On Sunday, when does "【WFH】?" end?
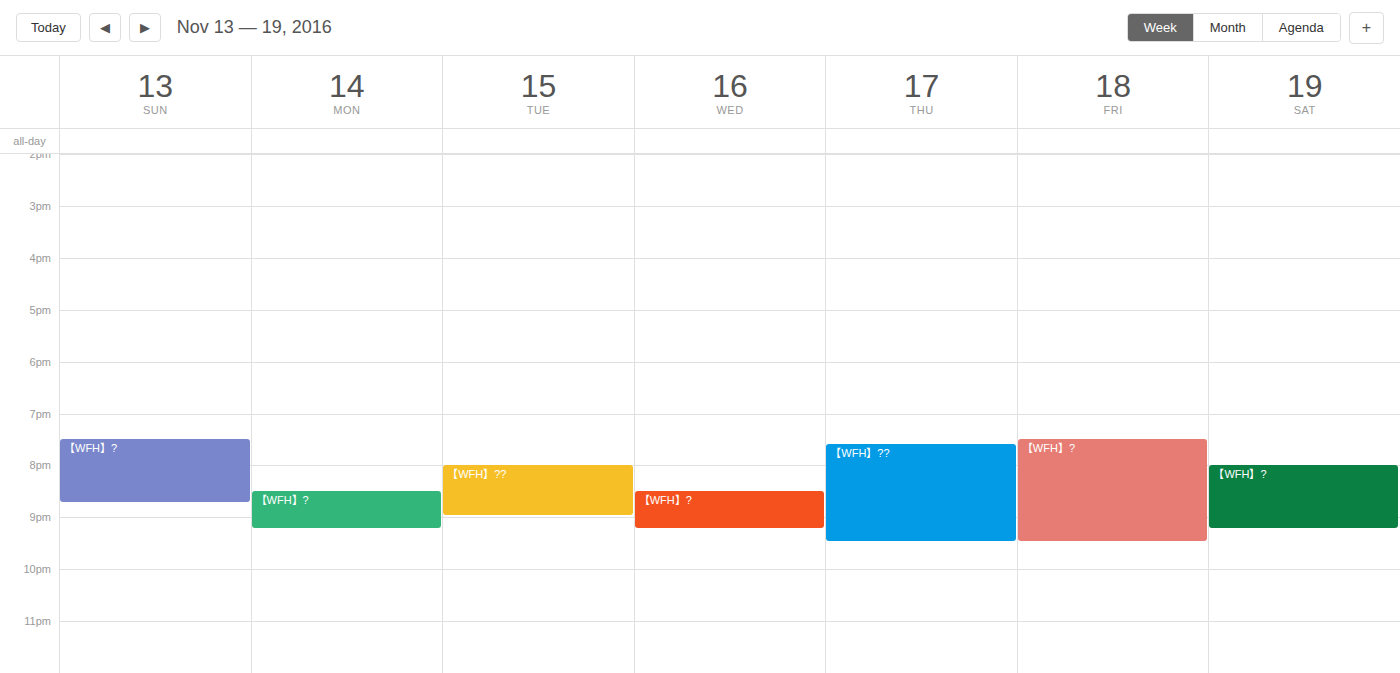
8:45 PM